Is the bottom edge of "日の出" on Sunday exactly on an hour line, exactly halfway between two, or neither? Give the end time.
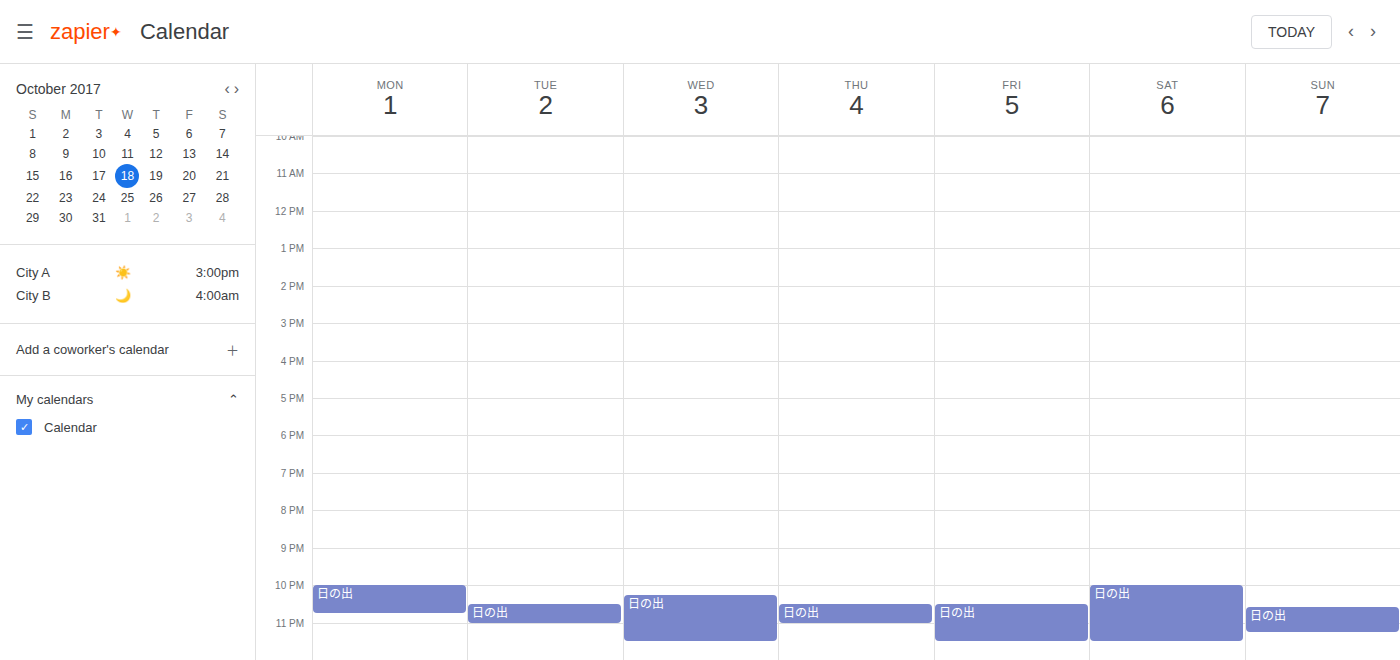
11:15 PM -- neither: a quarter of the way from the 11 PM line to the 12 AM line.